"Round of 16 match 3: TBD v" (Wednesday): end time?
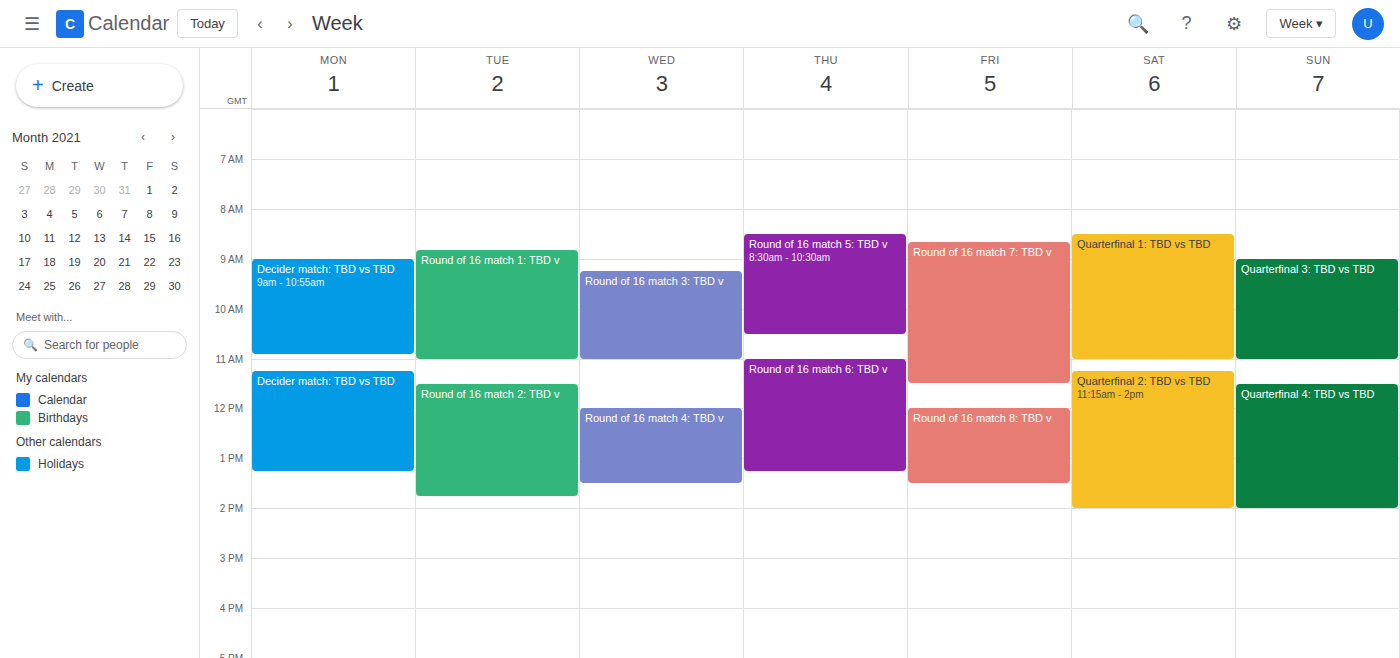
11:00 AM